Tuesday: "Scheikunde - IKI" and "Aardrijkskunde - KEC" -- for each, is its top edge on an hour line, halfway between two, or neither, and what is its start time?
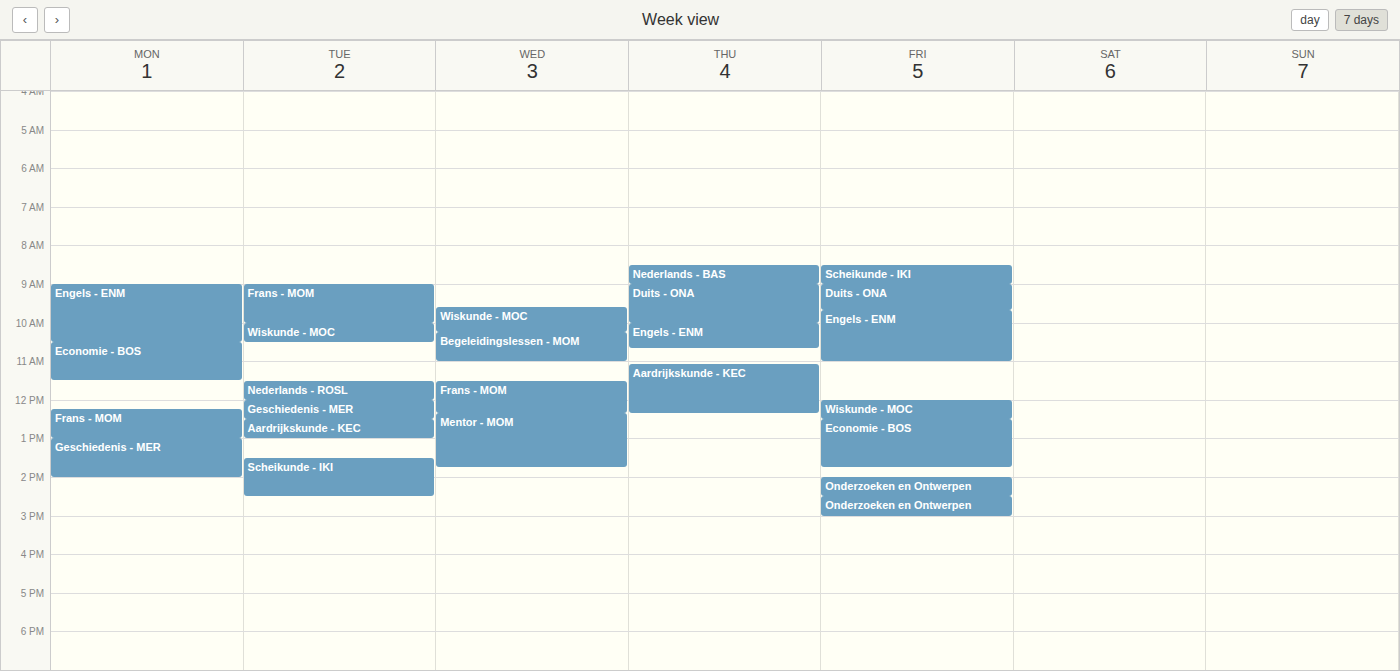
"Scheikunde - IKI": 1:30 PM, halfway between the 1 PM and 2 PM lines. "Aardrijkskunde - KEC": 12:30 PM, halfway between the 12 PM and 1 PM lines.